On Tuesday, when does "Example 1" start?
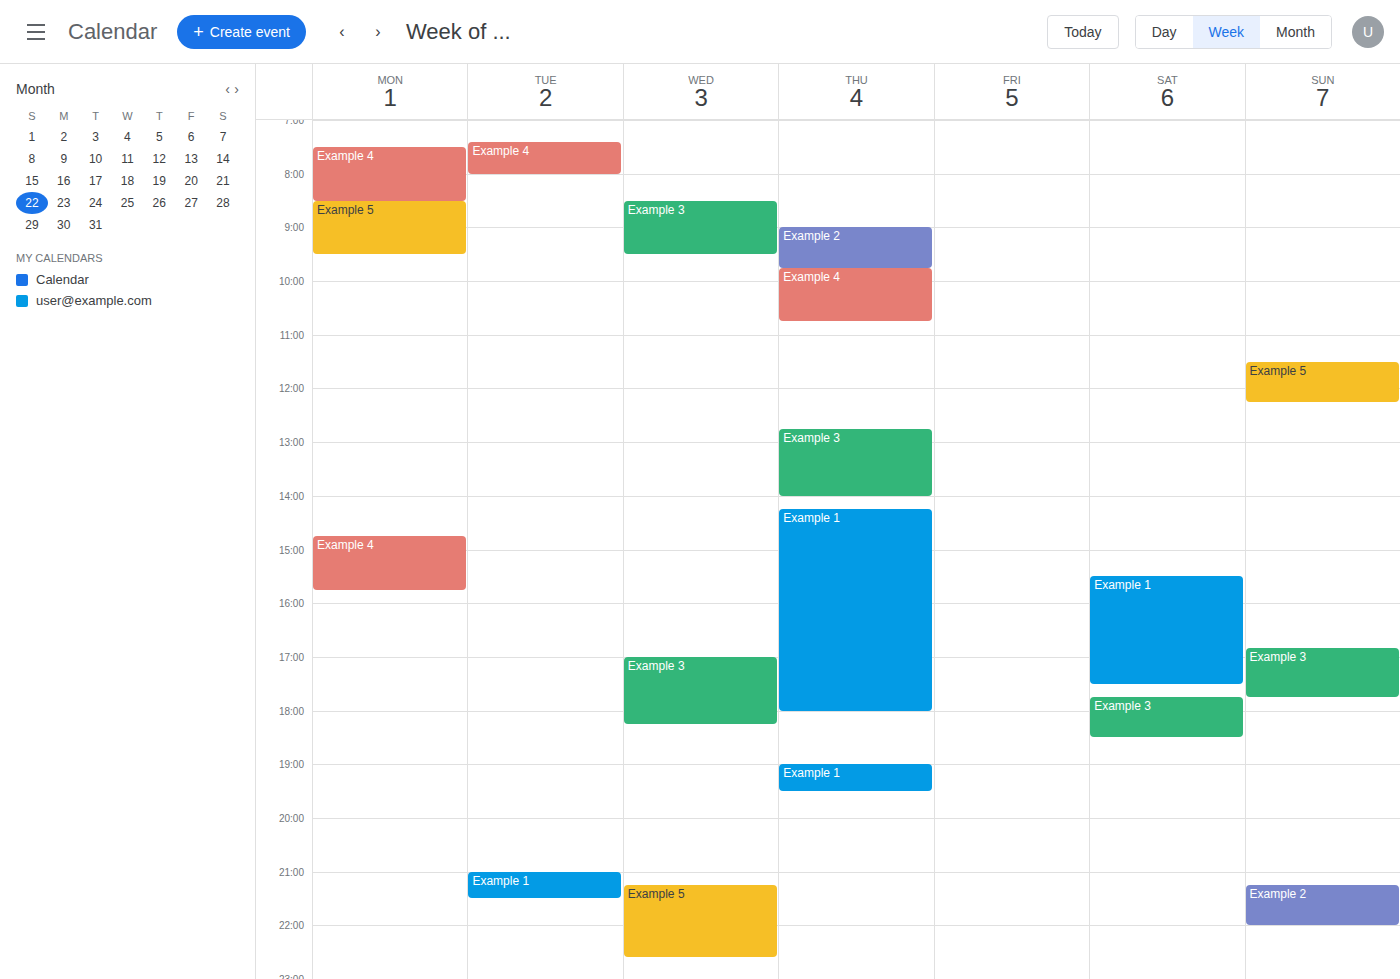
9:00 PM